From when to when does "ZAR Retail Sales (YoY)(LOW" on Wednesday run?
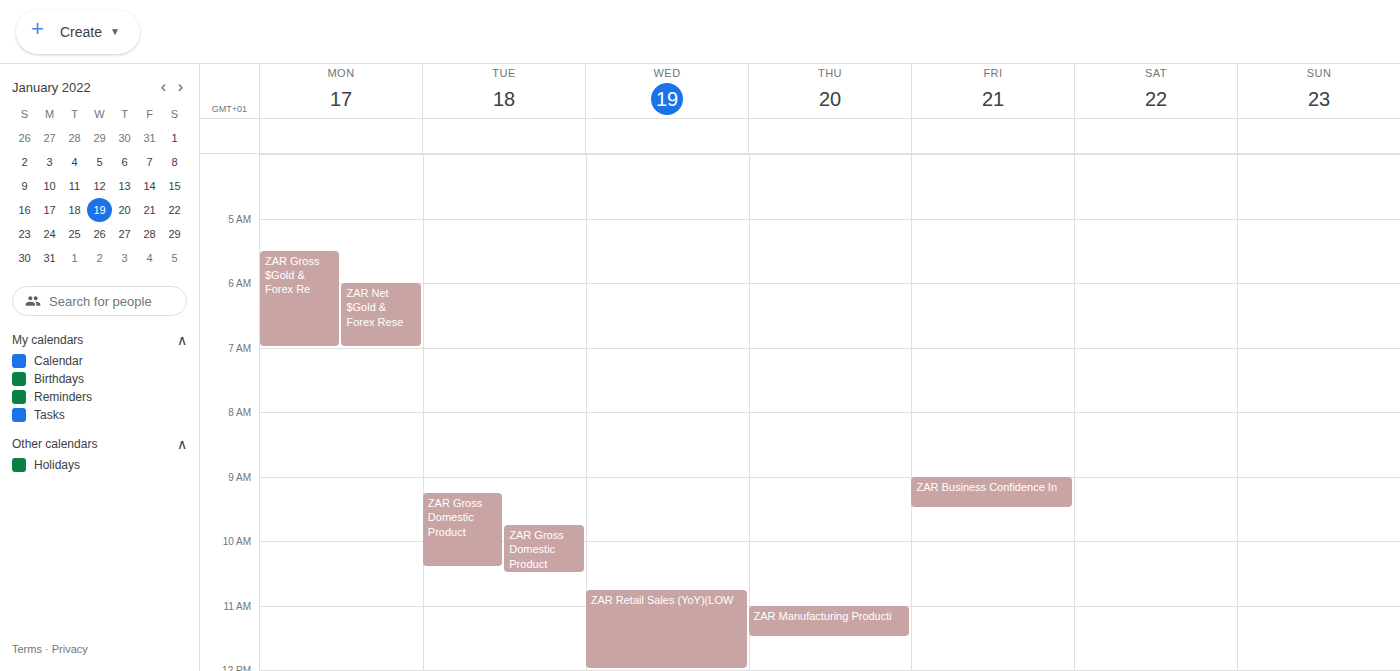
10:45 AM to 12:00 PM